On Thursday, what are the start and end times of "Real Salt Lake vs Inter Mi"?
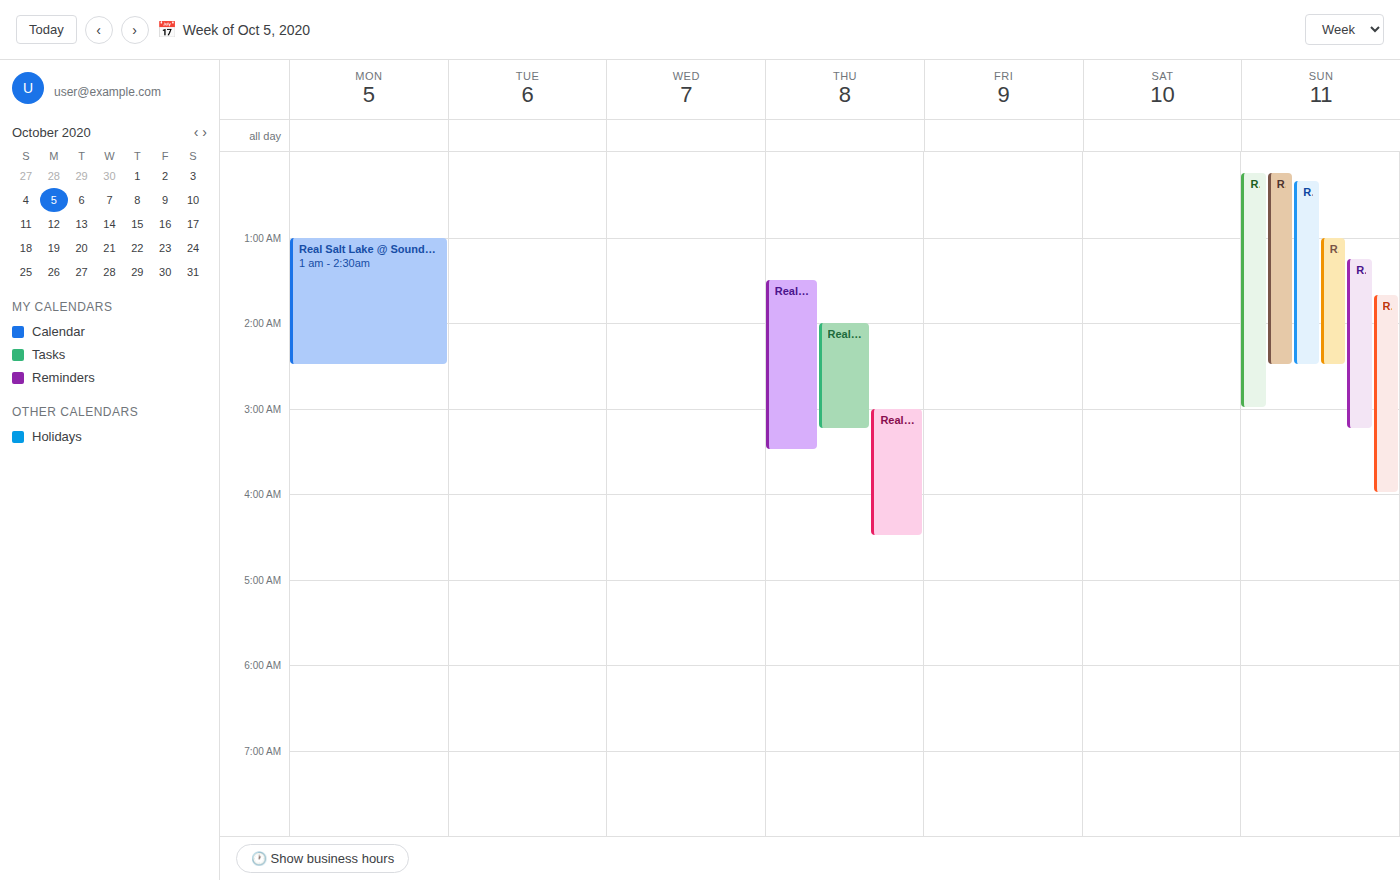
2:00 AM to 3:15 AM